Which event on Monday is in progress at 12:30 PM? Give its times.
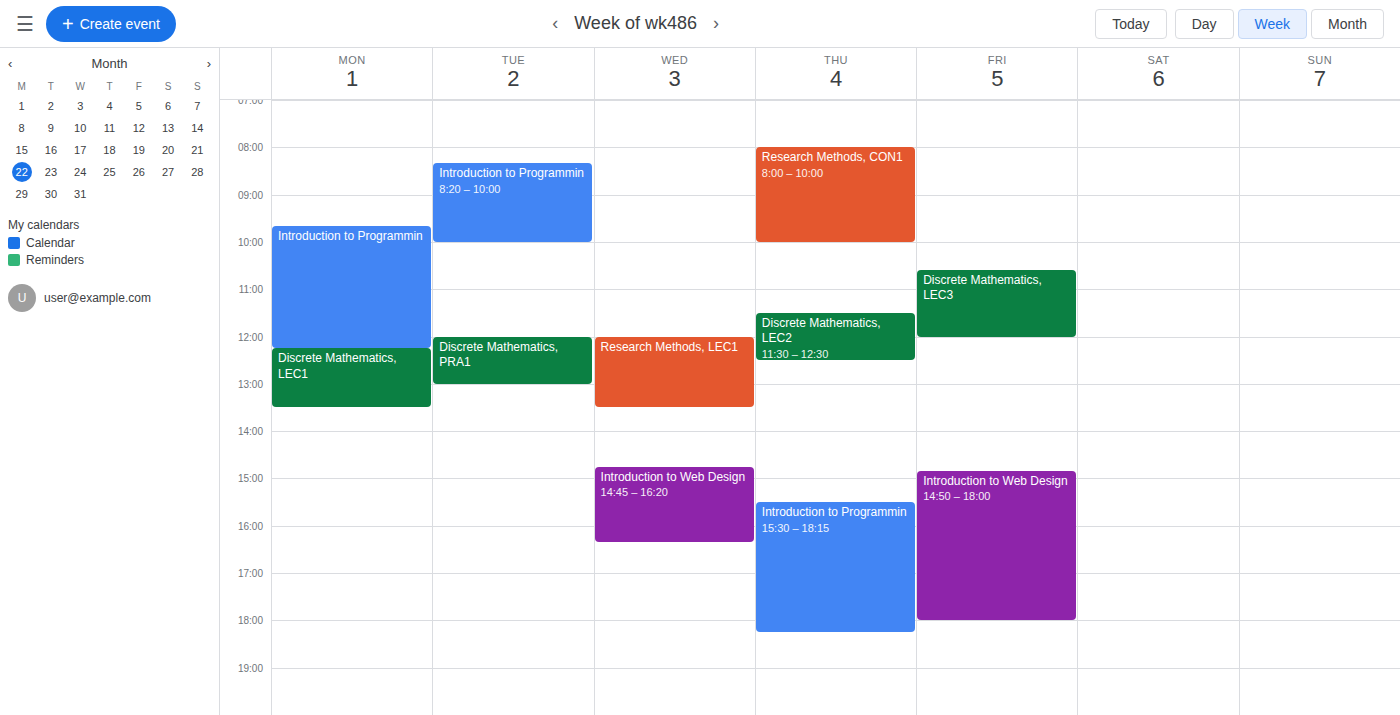
"Discrete Mathematics, LEC1", 12:15 PM to 1:30 PM